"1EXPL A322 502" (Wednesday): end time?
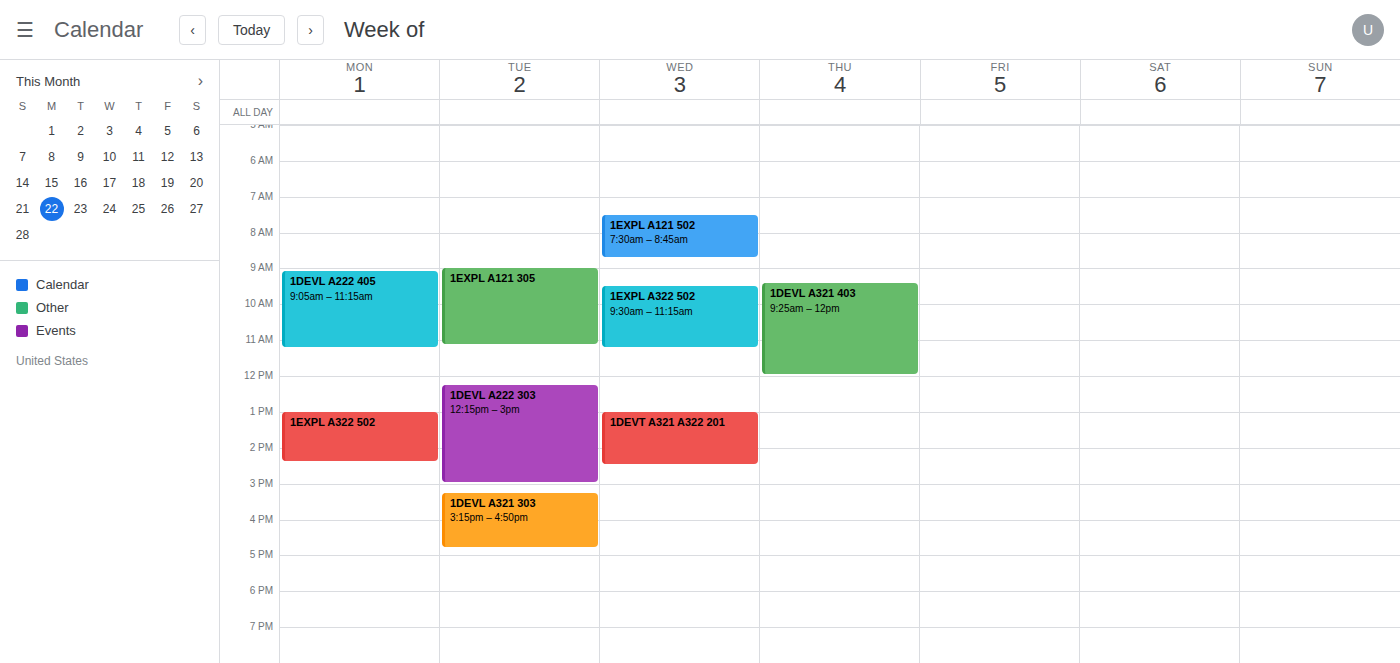
11:15 AM